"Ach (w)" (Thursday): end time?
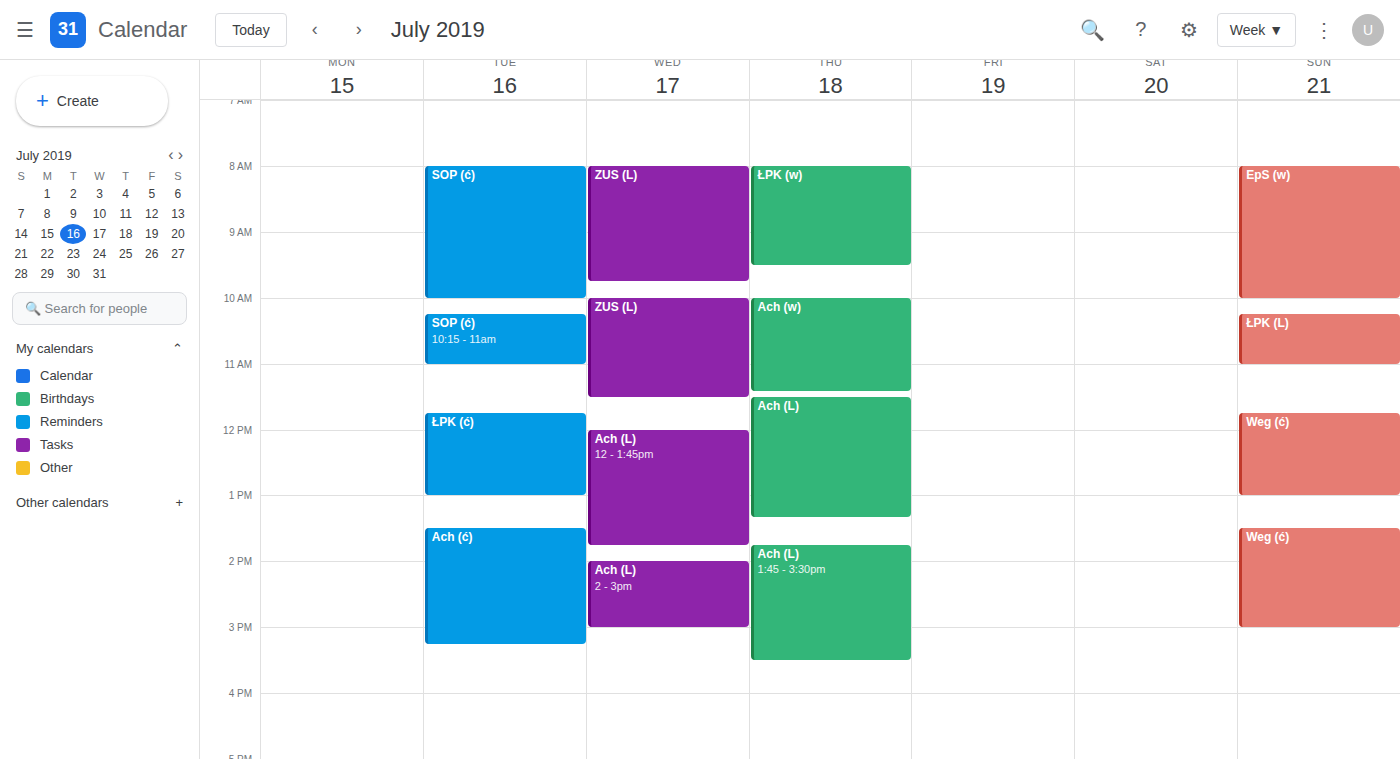
11:25 AM